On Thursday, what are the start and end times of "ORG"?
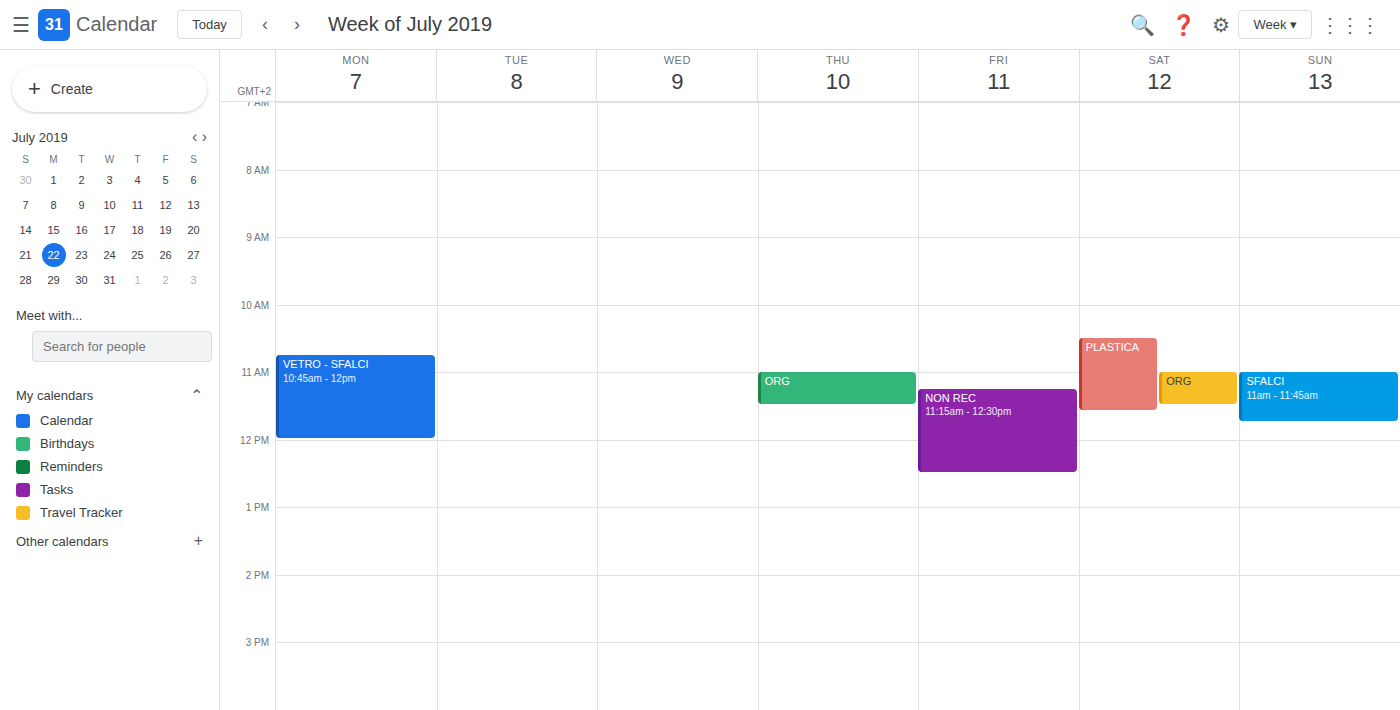
11:00 to 11:30